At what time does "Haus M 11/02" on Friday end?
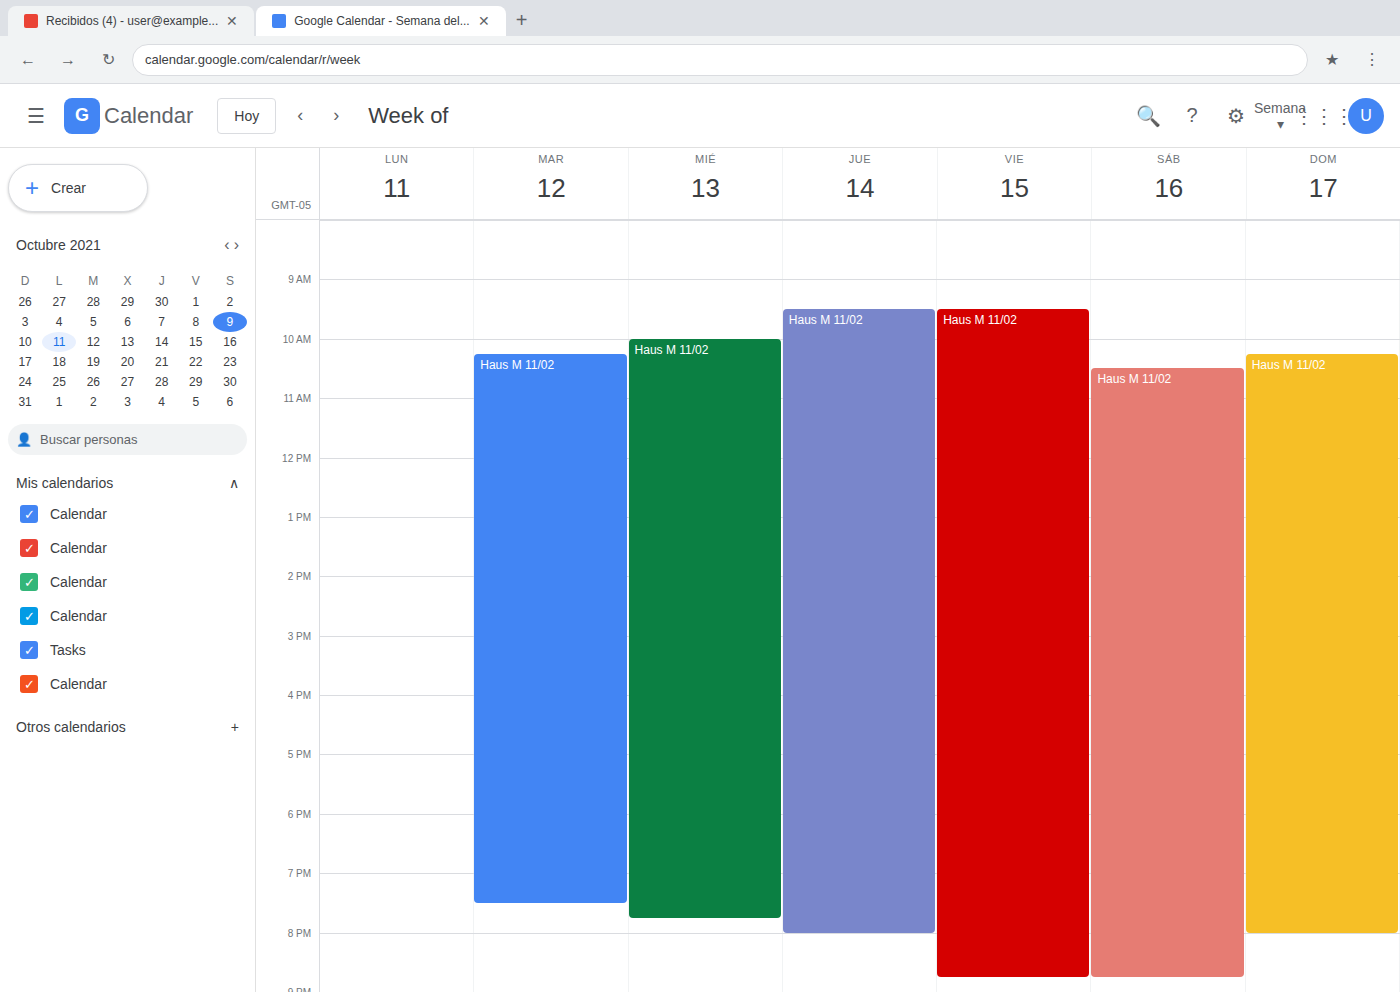
20:45